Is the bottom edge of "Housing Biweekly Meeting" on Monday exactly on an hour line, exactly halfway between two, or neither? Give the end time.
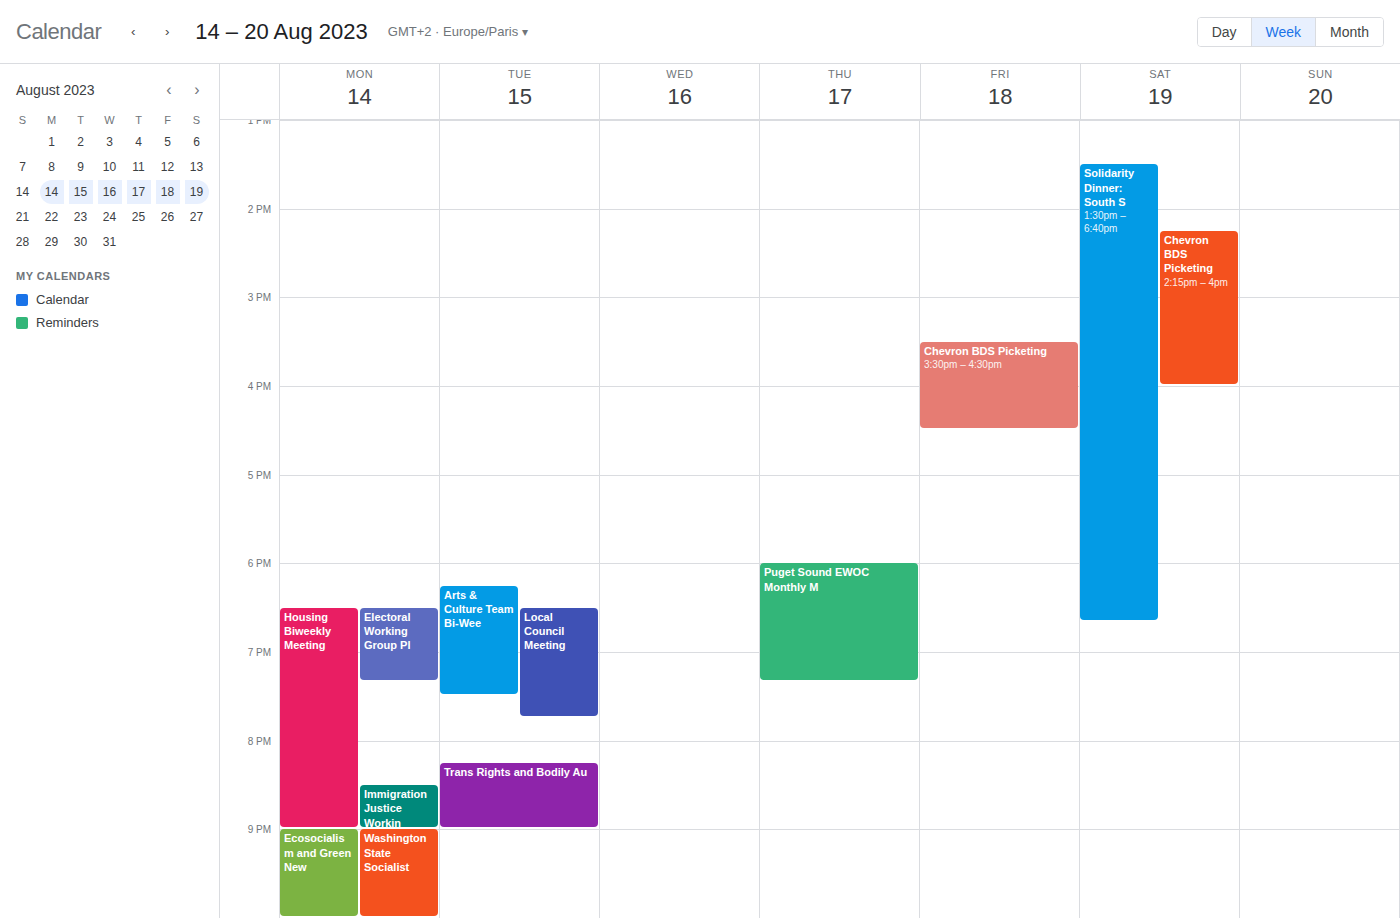
9:00 PM -- exactly on the 9 PM line.